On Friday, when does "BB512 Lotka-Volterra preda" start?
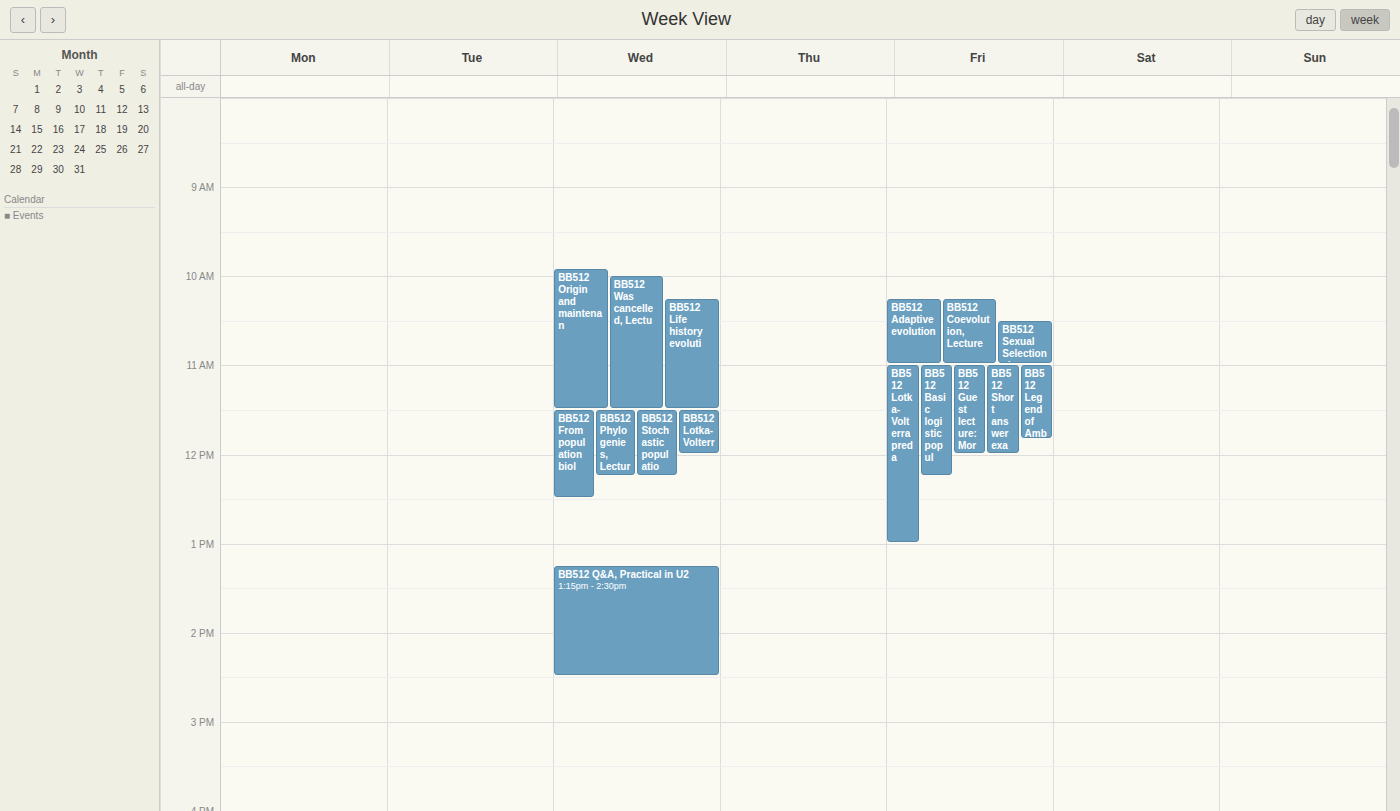
11:00 AM